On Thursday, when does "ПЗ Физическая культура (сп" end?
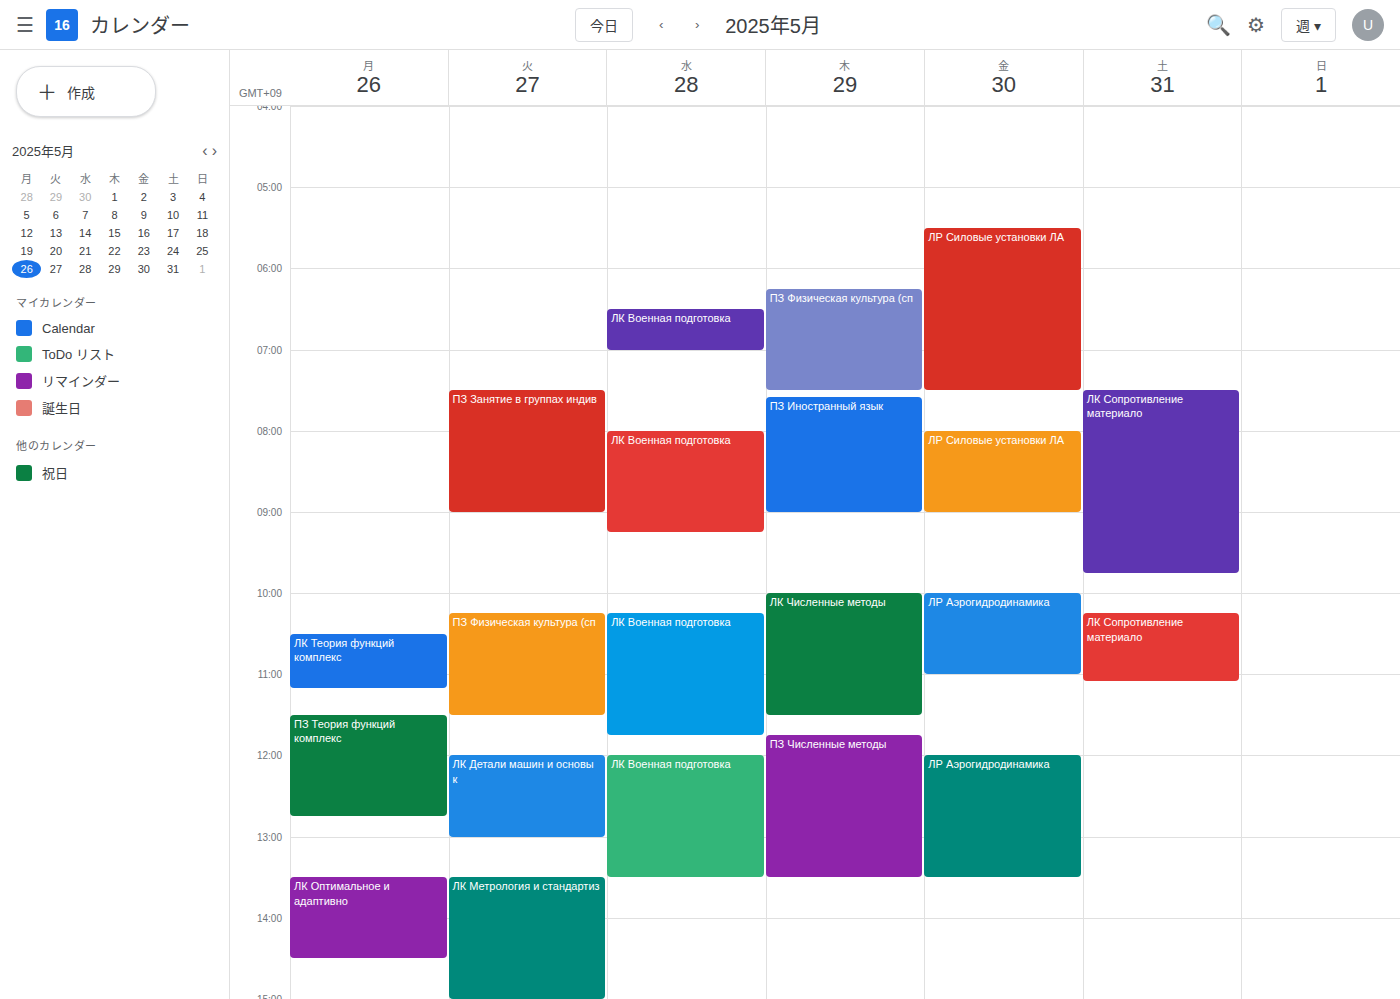
7:30 AM